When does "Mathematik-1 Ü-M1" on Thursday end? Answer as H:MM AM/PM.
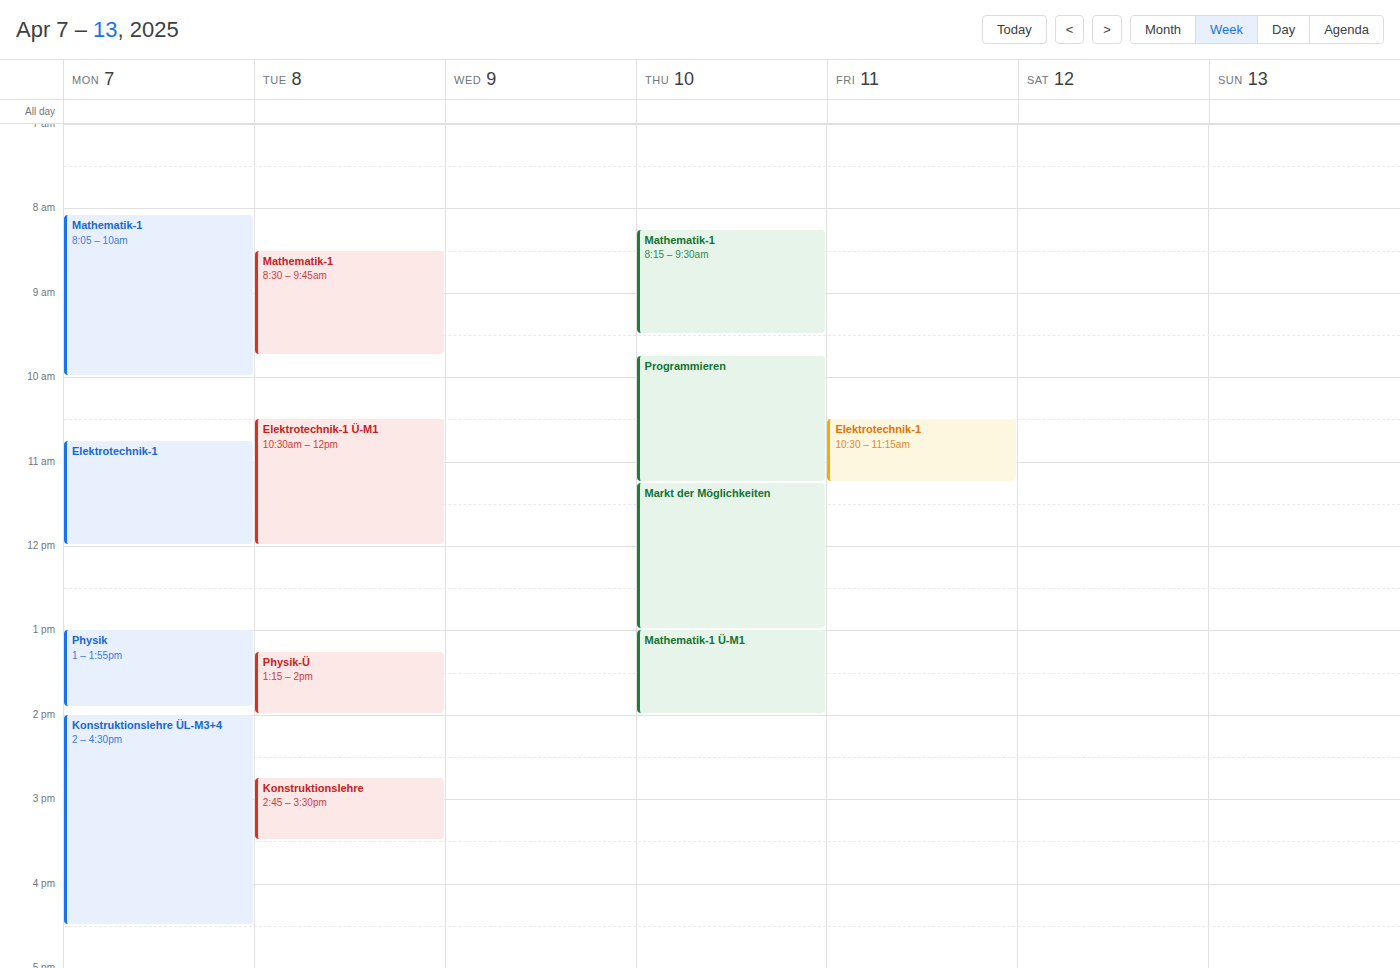
2:00 PM